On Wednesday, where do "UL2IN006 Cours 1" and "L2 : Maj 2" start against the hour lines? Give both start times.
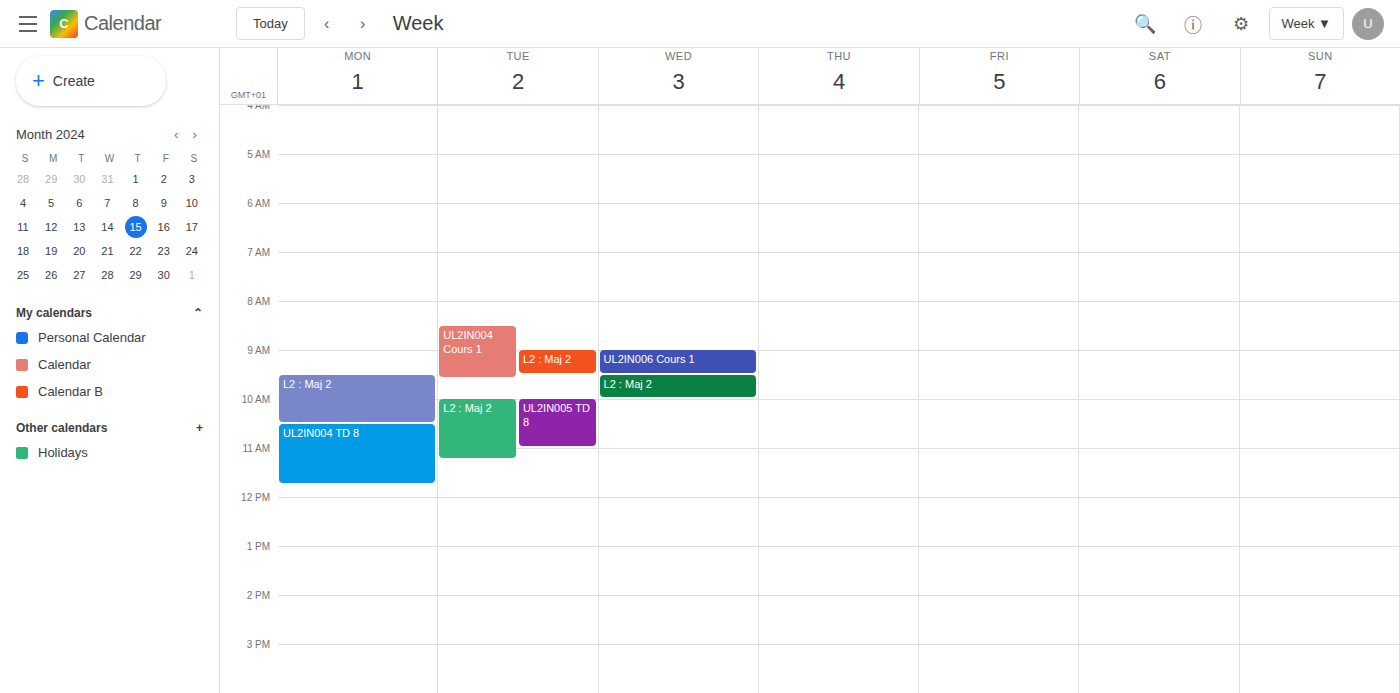
"UL2IN006 Cours 1": 09:00, exactly on the 09:00 line. "L2 : Maj 2": 09:30, halfway between the 09:00 and 10:00 lines.